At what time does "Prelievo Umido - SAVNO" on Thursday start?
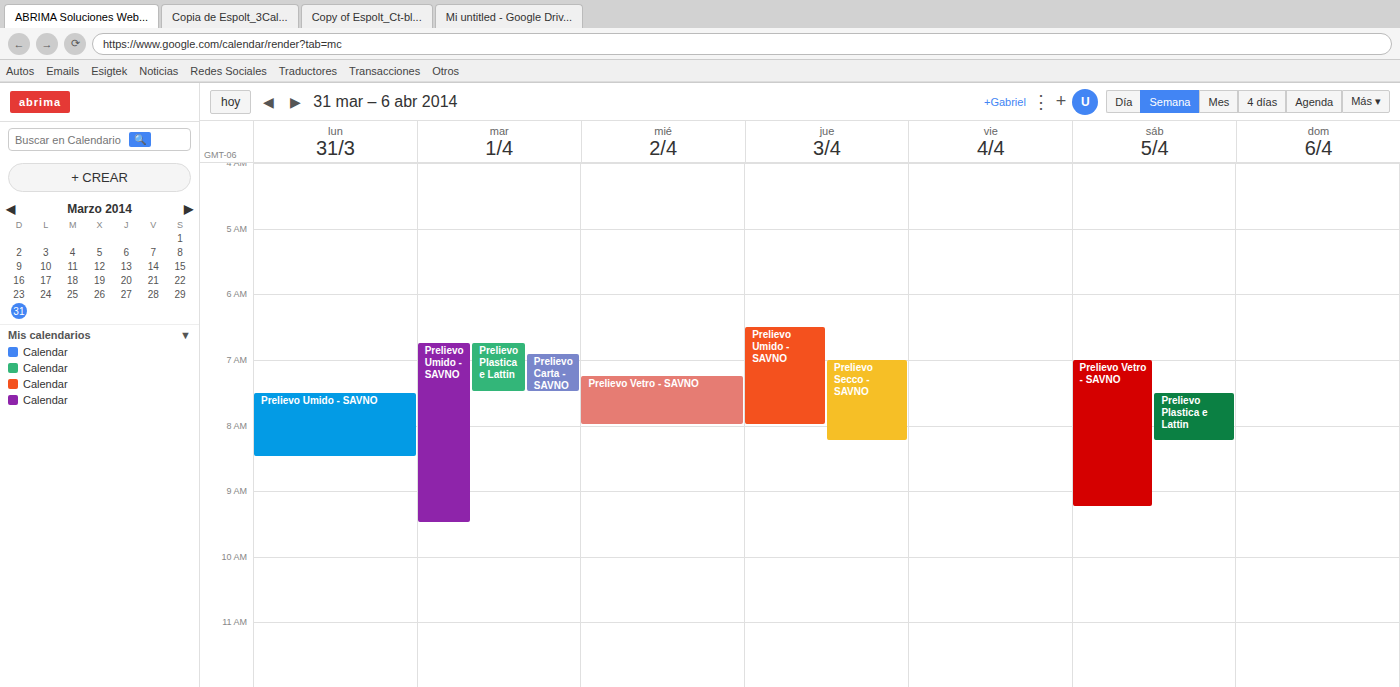
6:30 AM